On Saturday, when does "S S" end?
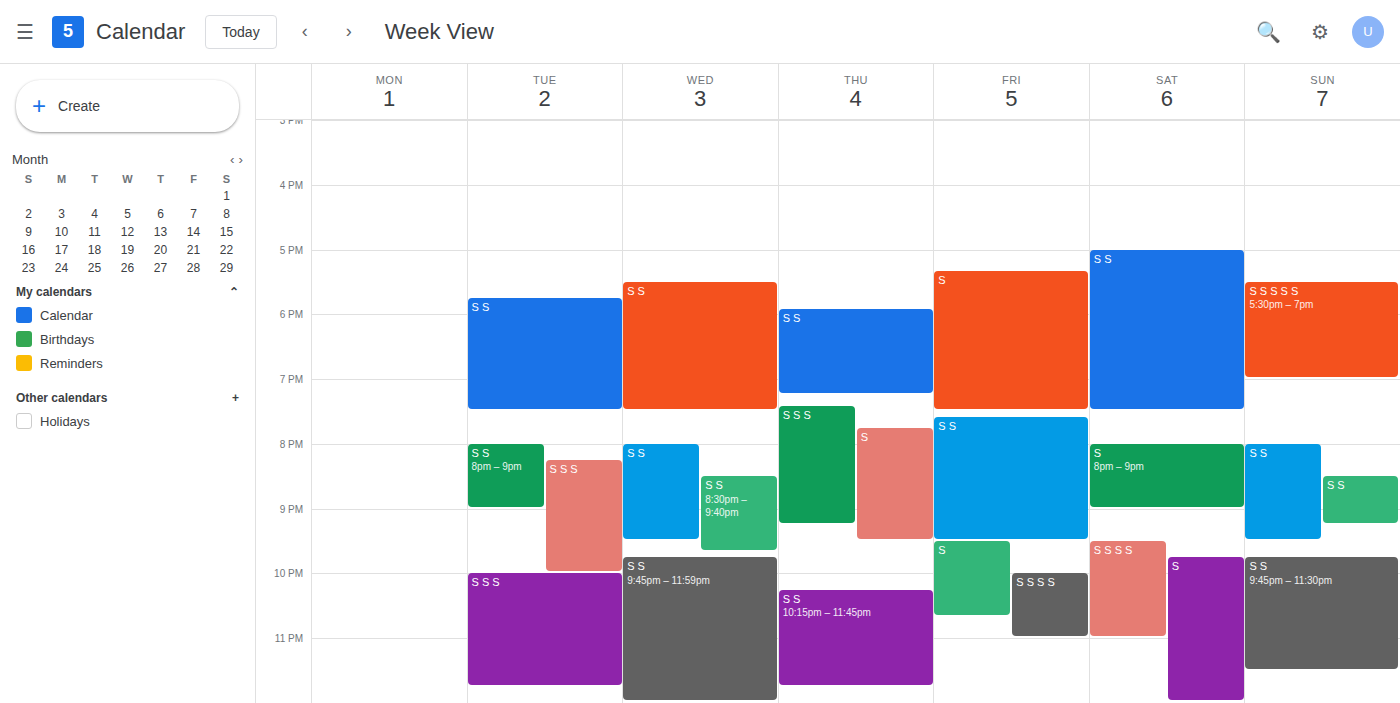
7:30 PM